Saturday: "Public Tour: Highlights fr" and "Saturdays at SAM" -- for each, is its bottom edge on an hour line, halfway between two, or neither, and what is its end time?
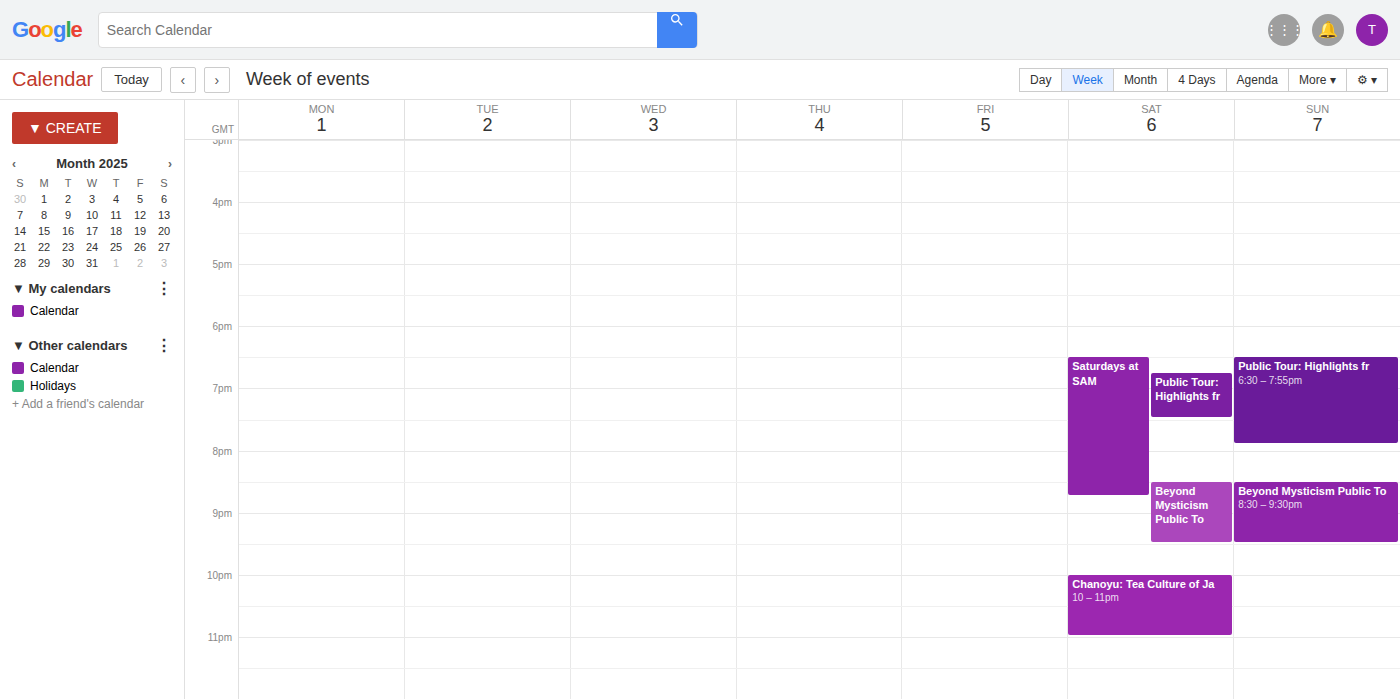
"Public Tour: Highlights fr": 19:30, halfway between the 19:00 and 20:00 lines. "Saturdays at SAM": 20:45, neither: three quarters of the way from the 20:00 line to the 21:00 line.